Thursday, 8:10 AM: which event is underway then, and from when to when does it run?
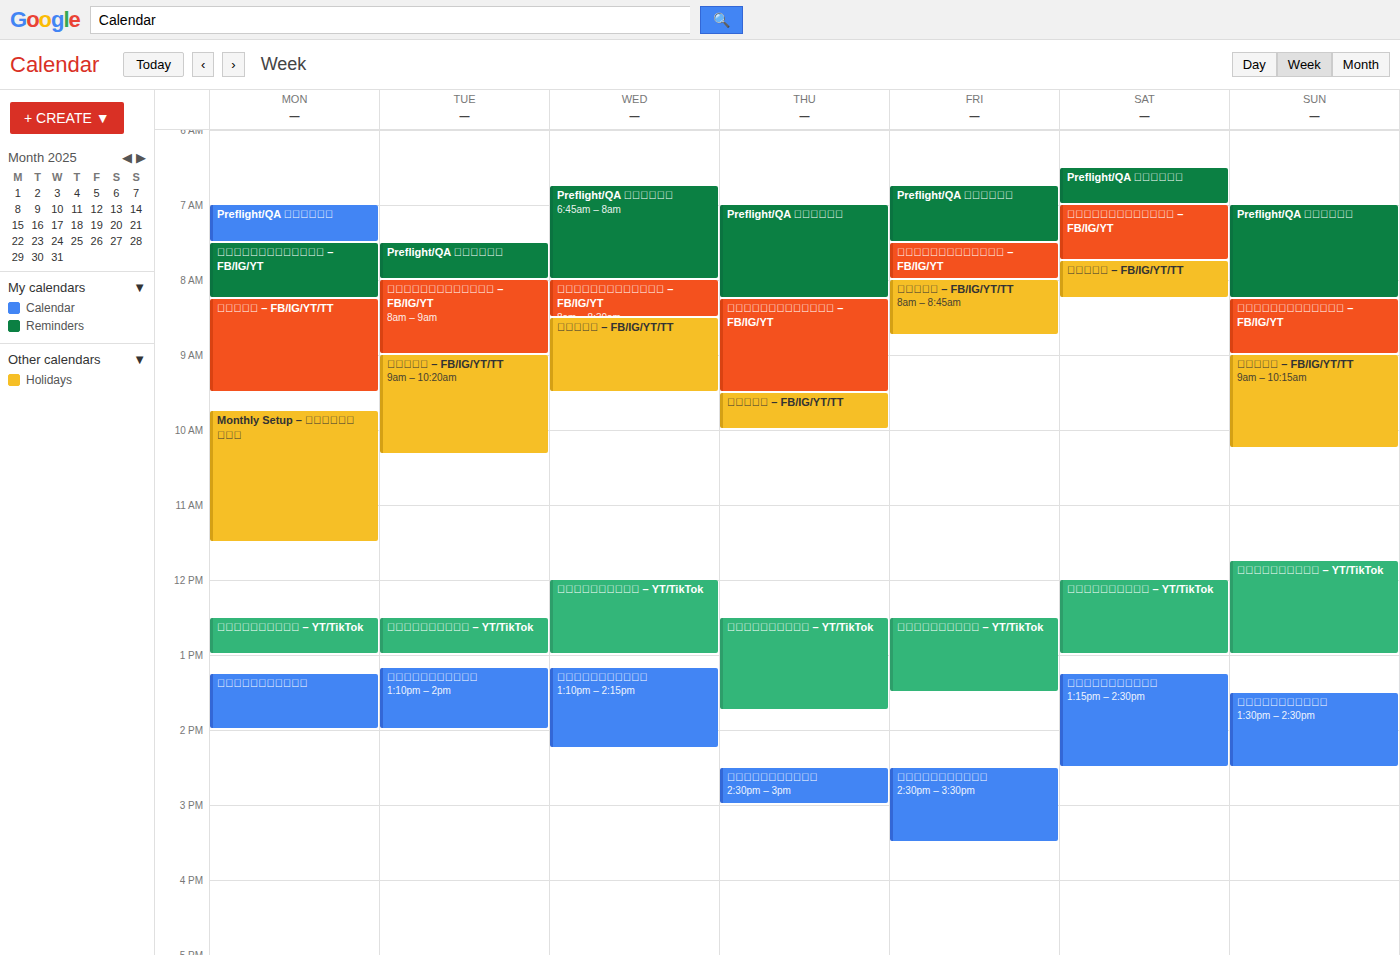
"Preflight/QA รายวัน", 7:00 AM to 8:15 AM